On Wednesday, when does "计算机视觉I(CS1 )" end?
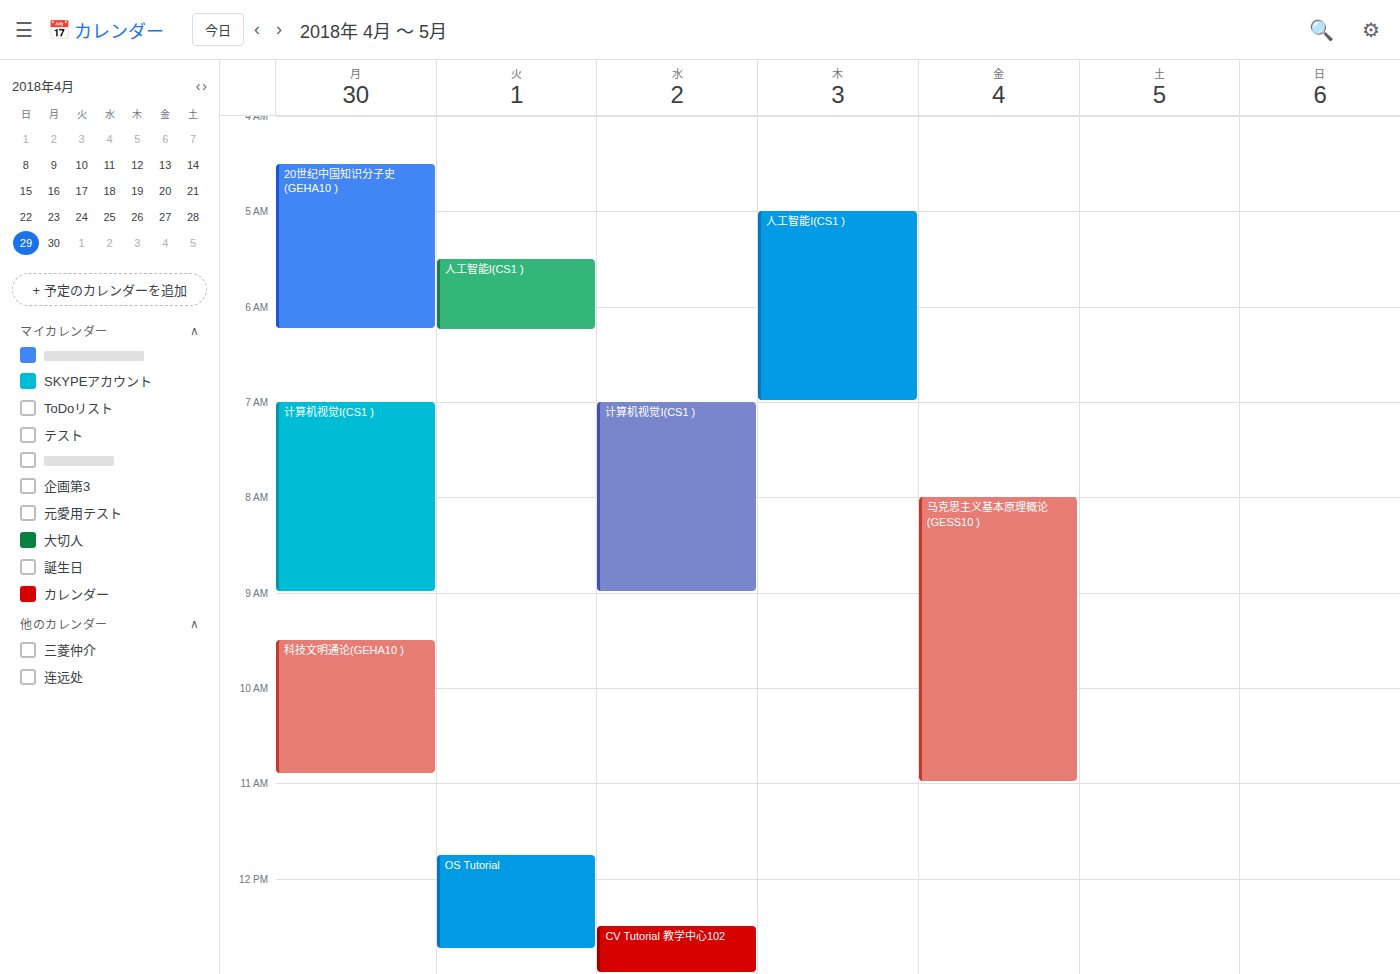
9:00 AM